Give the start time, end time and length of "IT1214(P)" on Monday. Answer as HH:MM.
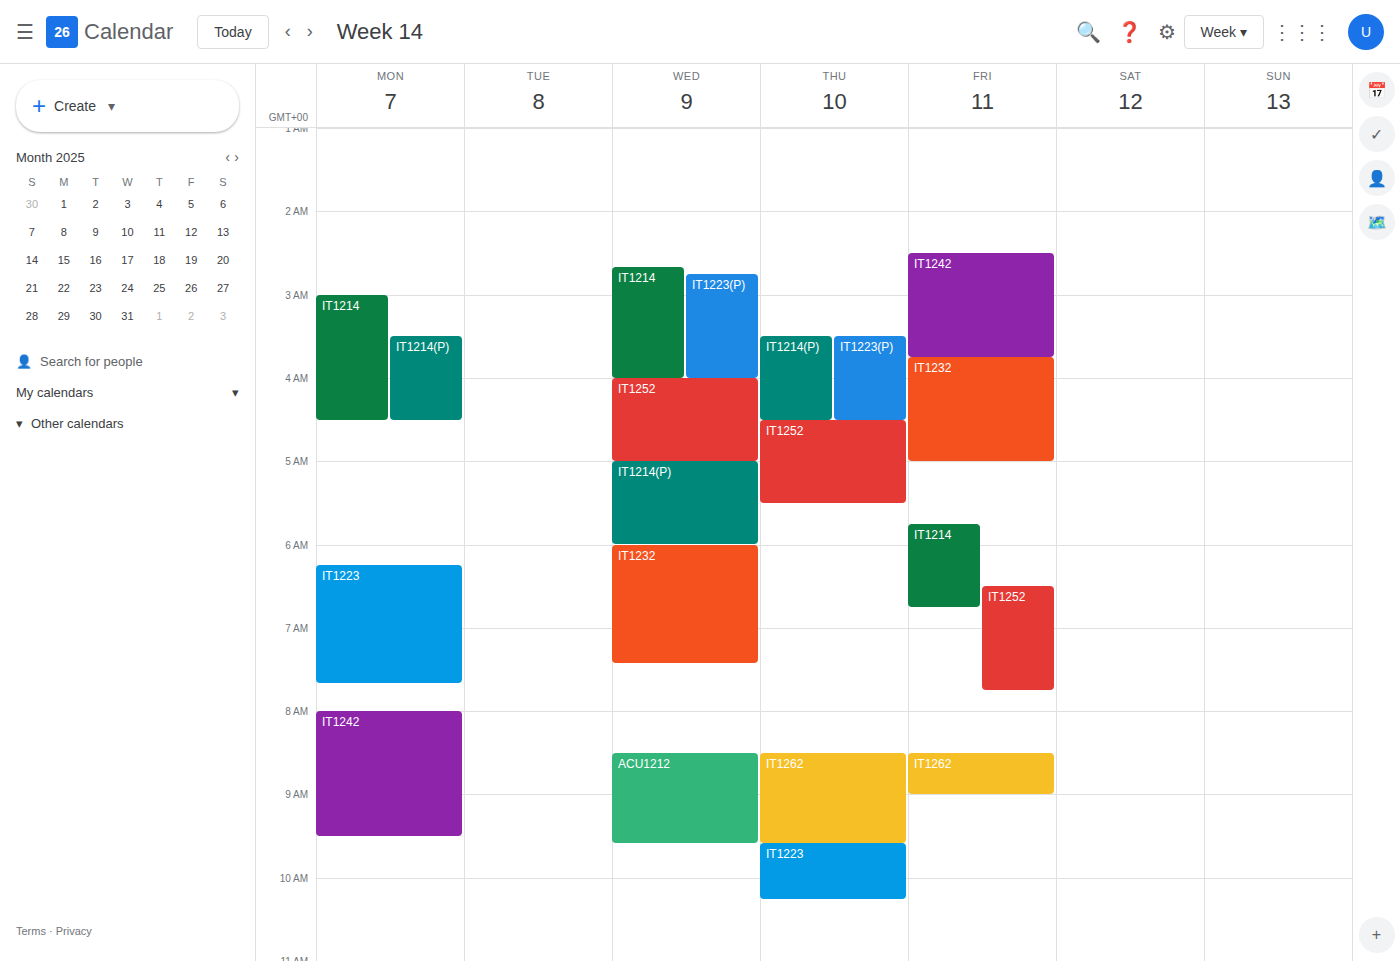
03:30 to 04:30, 1 hour